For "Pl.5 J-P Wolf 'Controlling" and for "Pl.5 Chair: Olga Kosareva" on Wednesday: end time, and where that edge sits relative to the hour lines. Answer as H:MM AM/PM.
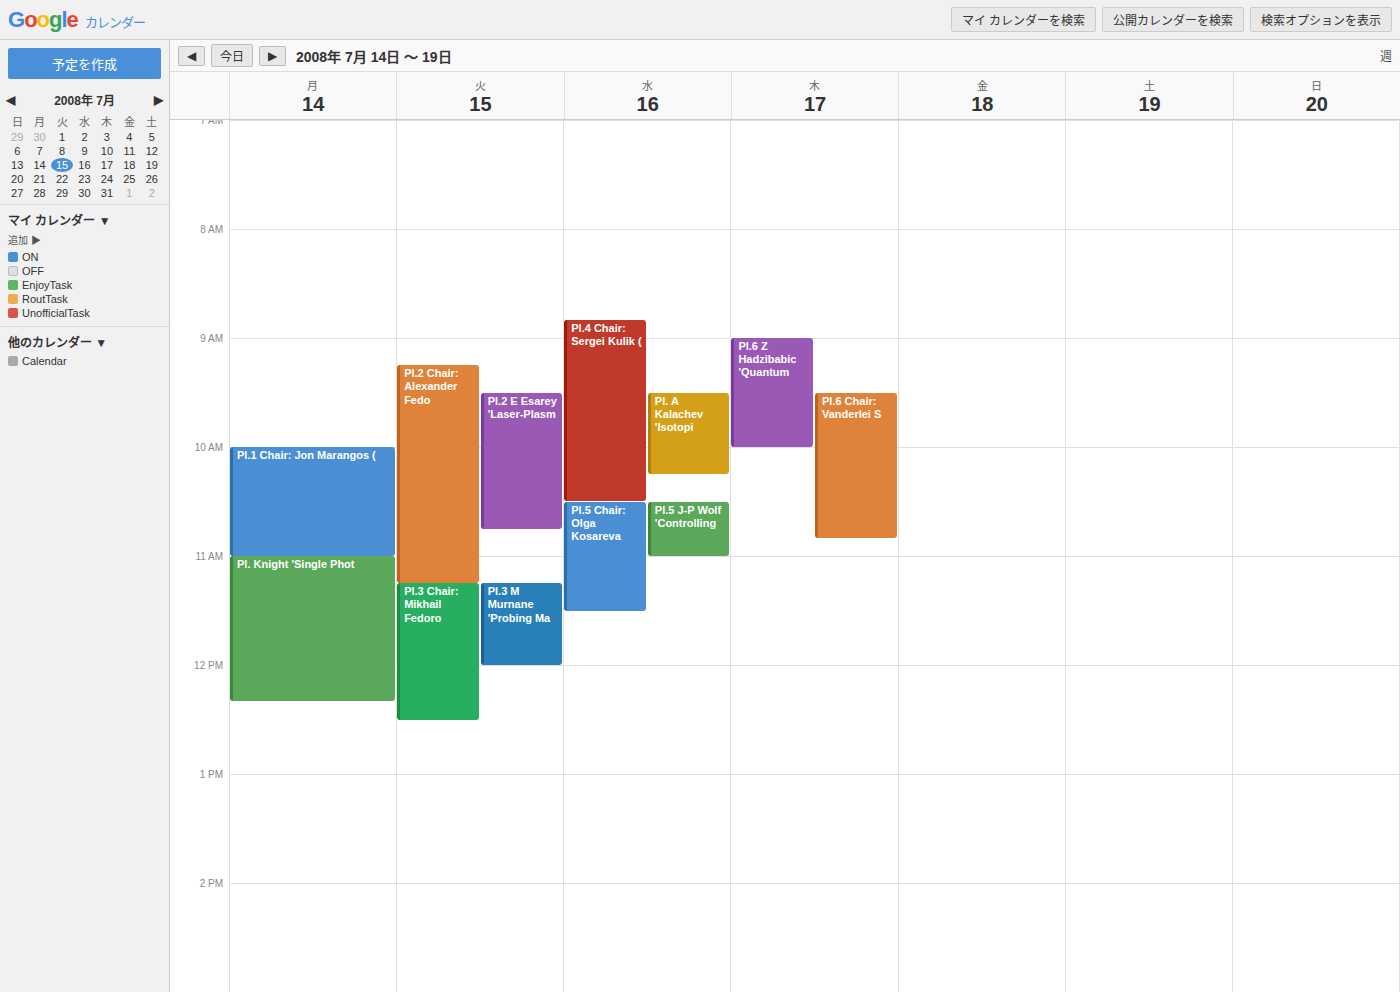
"Pl.5 J-P Wolf 'Controlling": 11:00 AM, exactly on the 11 AM line. "Pl.5 Chair: Olga Kosareva": 11:30 AM, halfway between the 11 AM and 12 PM lines.